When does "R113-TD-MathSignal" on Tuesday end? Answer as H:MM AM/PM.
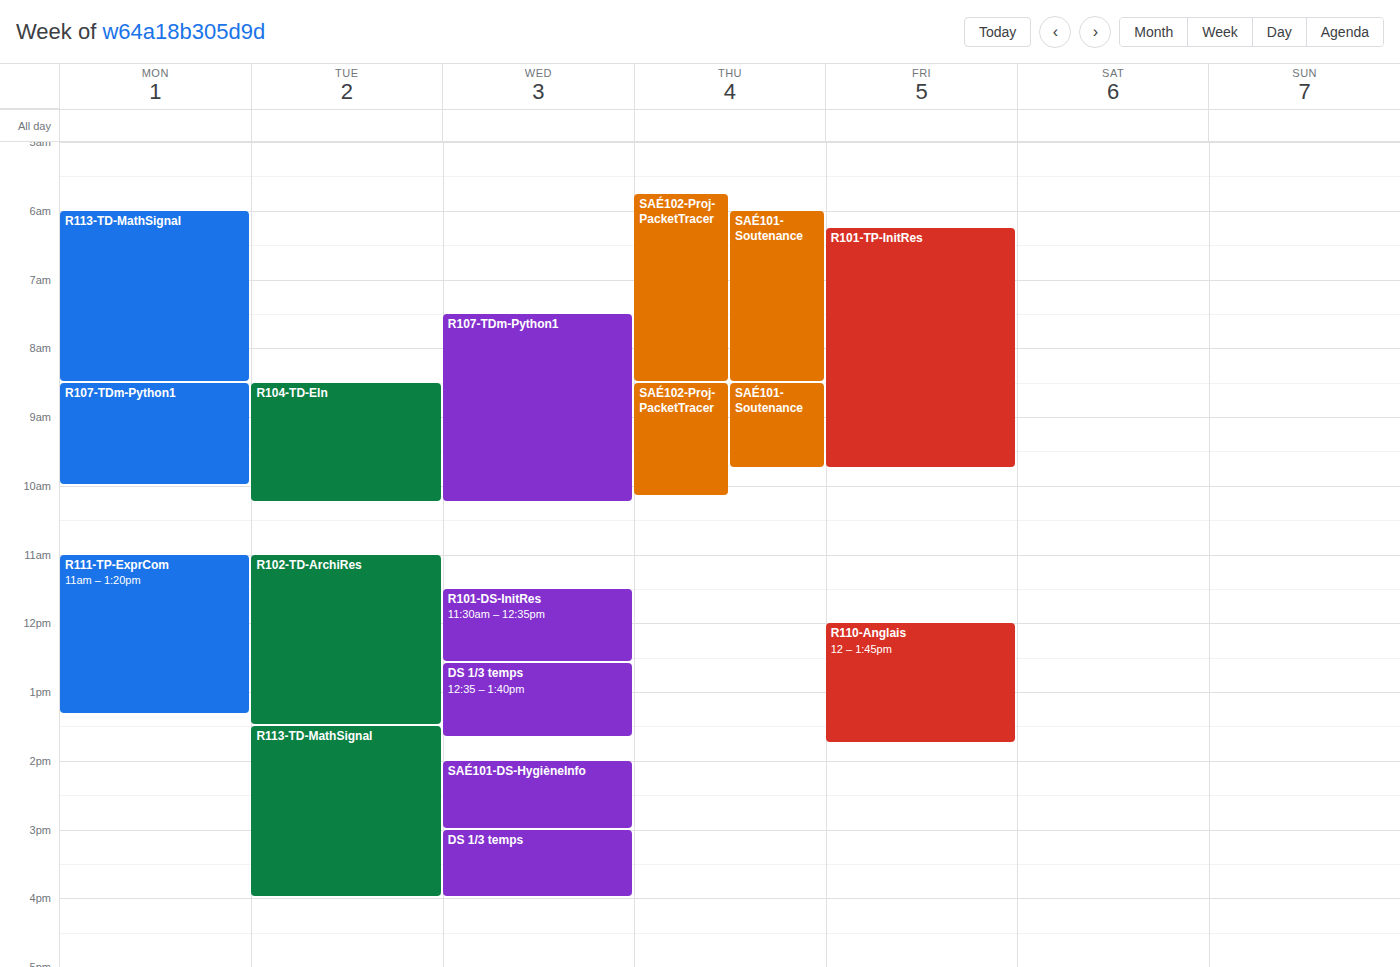
4:00 PM